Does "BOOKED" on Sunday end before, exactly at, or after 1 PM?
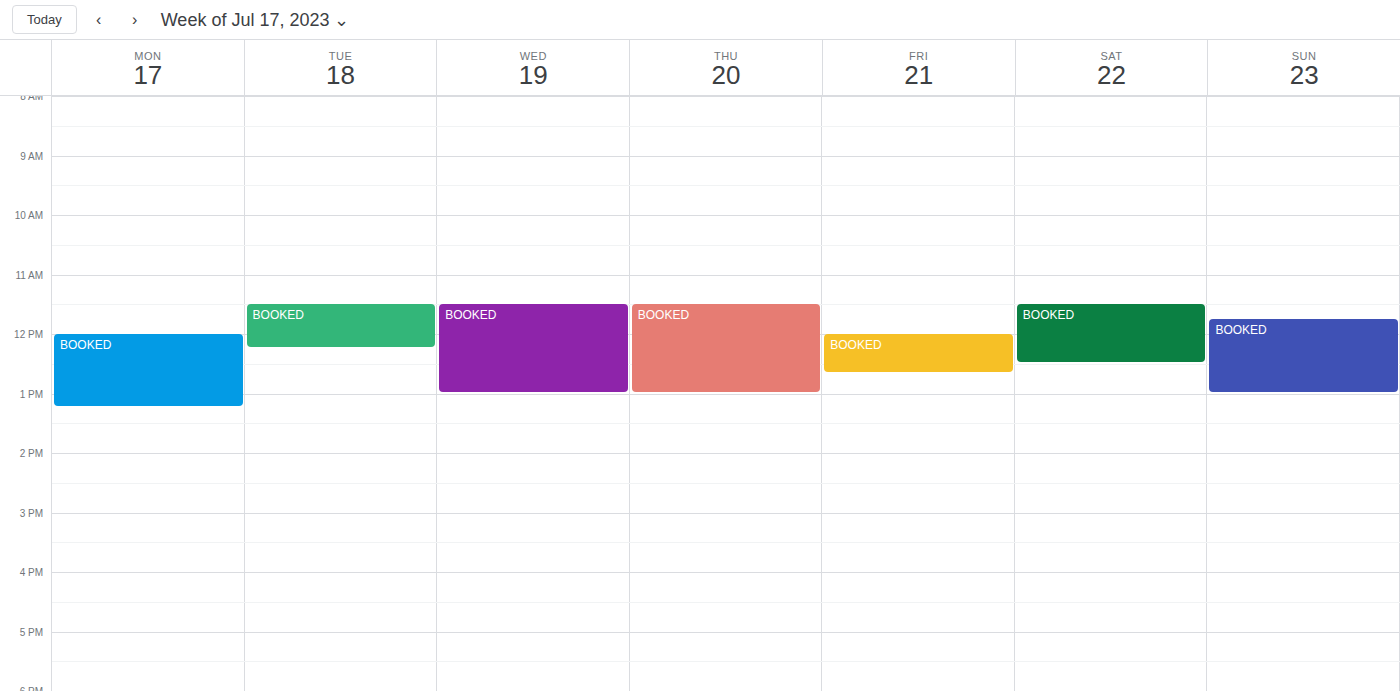
1:00 PM -- exactly at 1 PM, on the 1 PM line.